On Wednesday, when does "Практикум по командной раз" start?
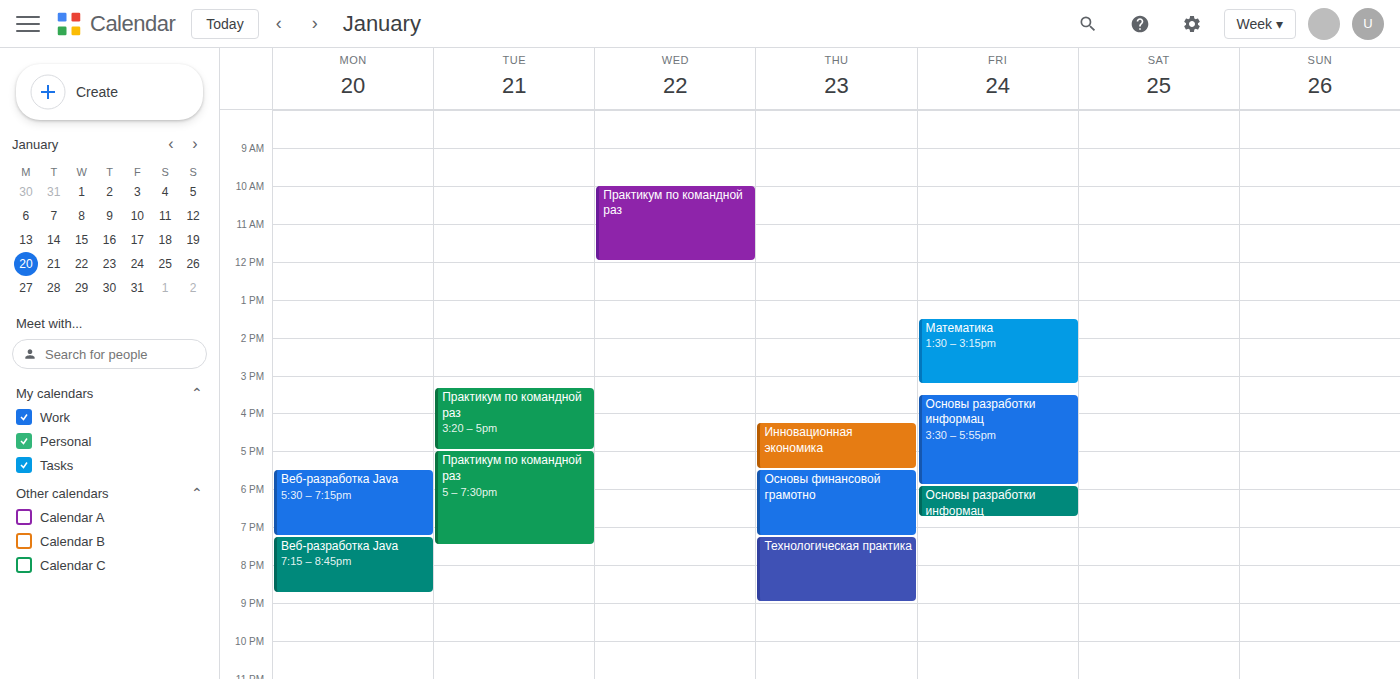
10:00 AM